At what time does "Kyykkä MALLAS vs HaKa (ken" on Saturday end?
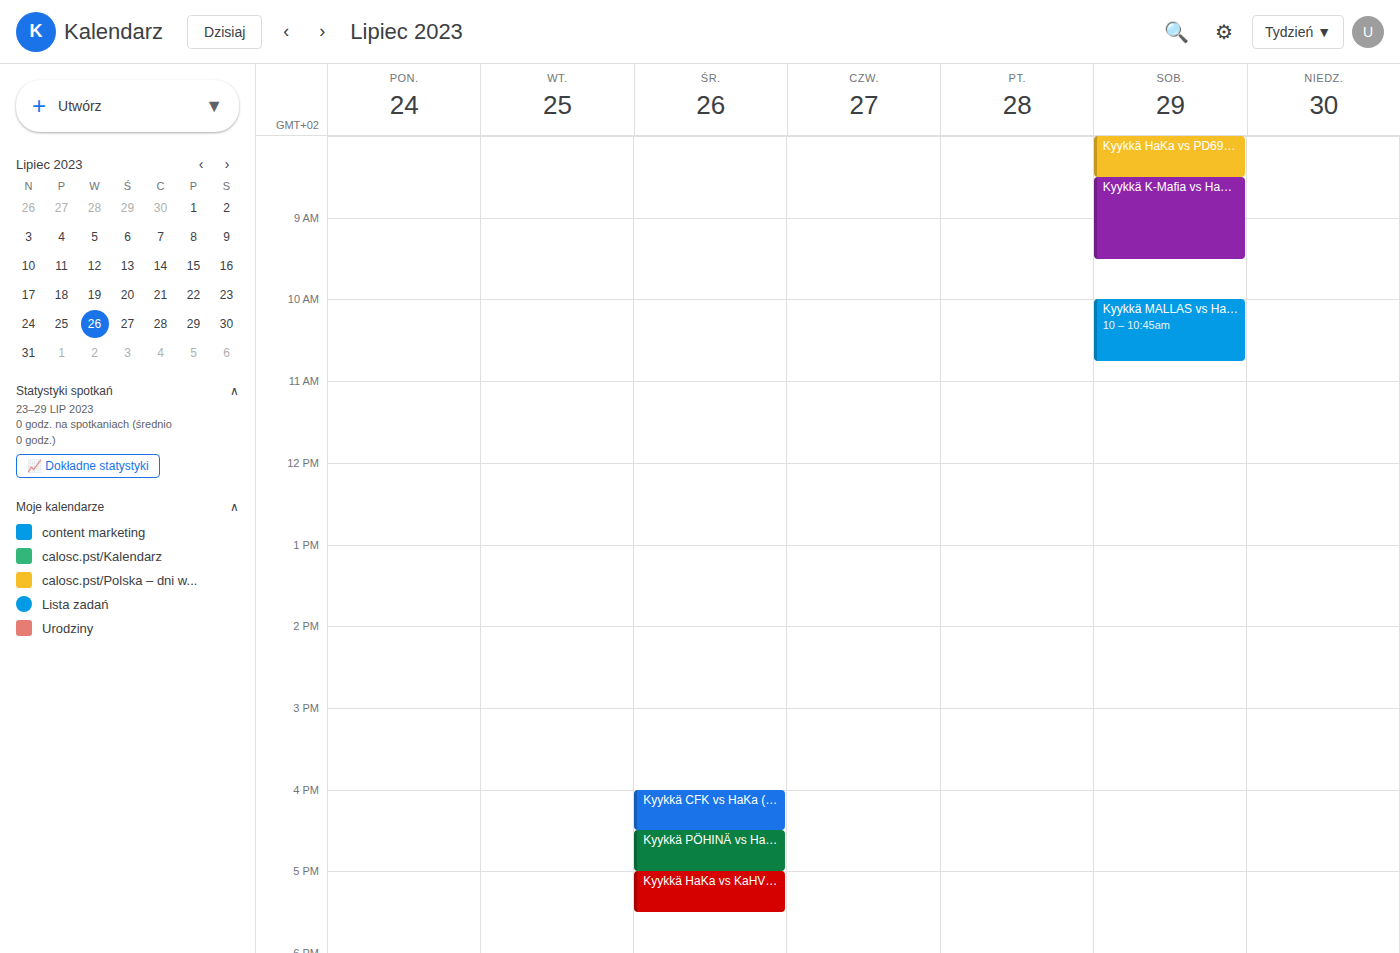
10:45 AM